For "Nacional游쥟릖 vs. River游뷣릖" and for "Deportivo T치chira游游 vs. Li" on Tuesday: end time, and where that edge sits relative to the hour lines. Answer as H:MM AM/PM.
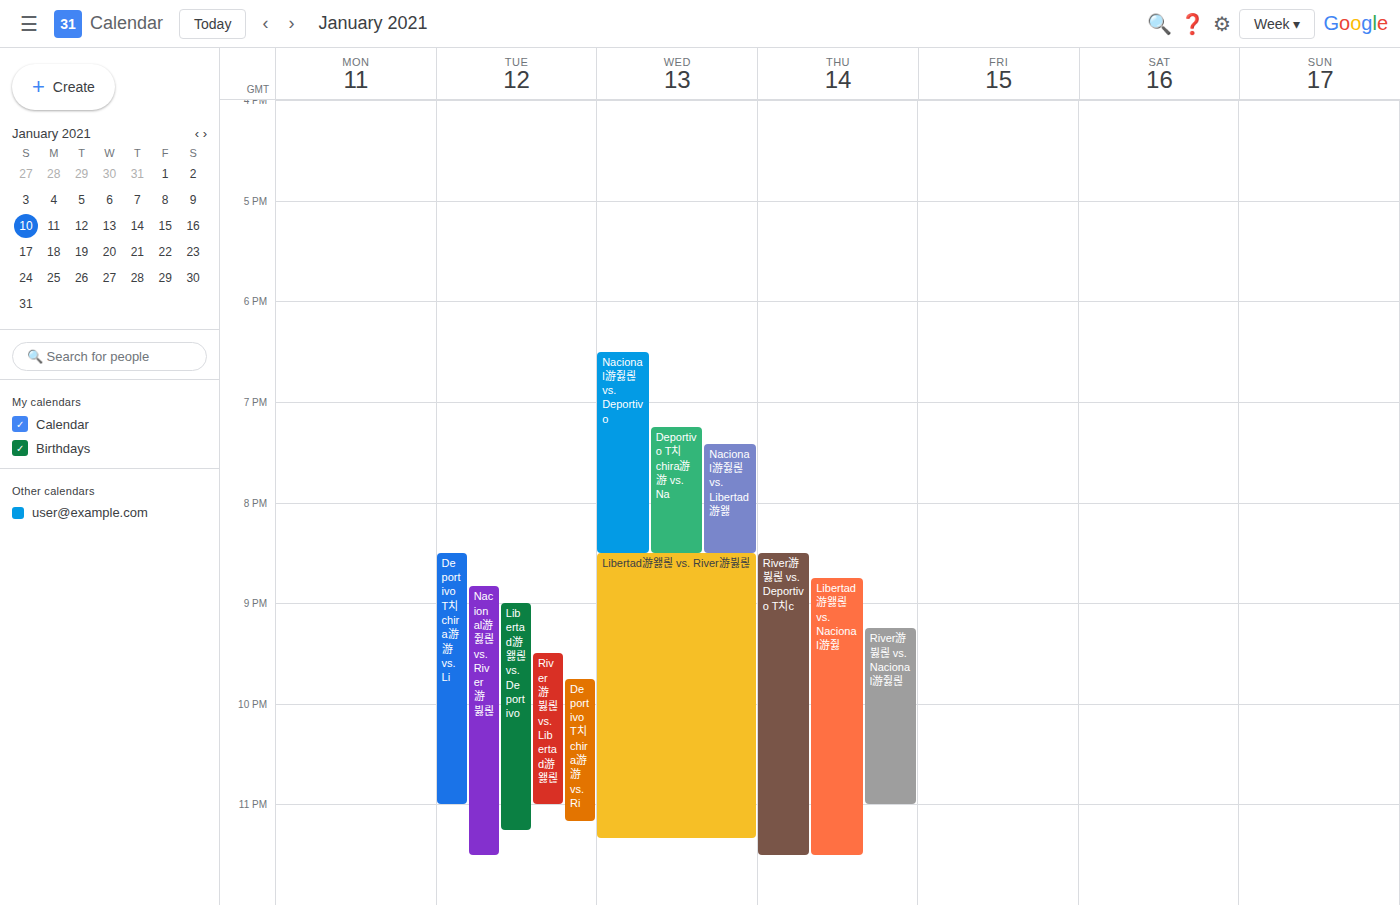
"Nacional游쥟릖 vs. River游뷣릖": 11:30 PM, halfway between the 11 PM and 12 AM lines. "Deportivo T치chira游游 vs. Li": 11:00 PM, exactly on the 11 PM line.